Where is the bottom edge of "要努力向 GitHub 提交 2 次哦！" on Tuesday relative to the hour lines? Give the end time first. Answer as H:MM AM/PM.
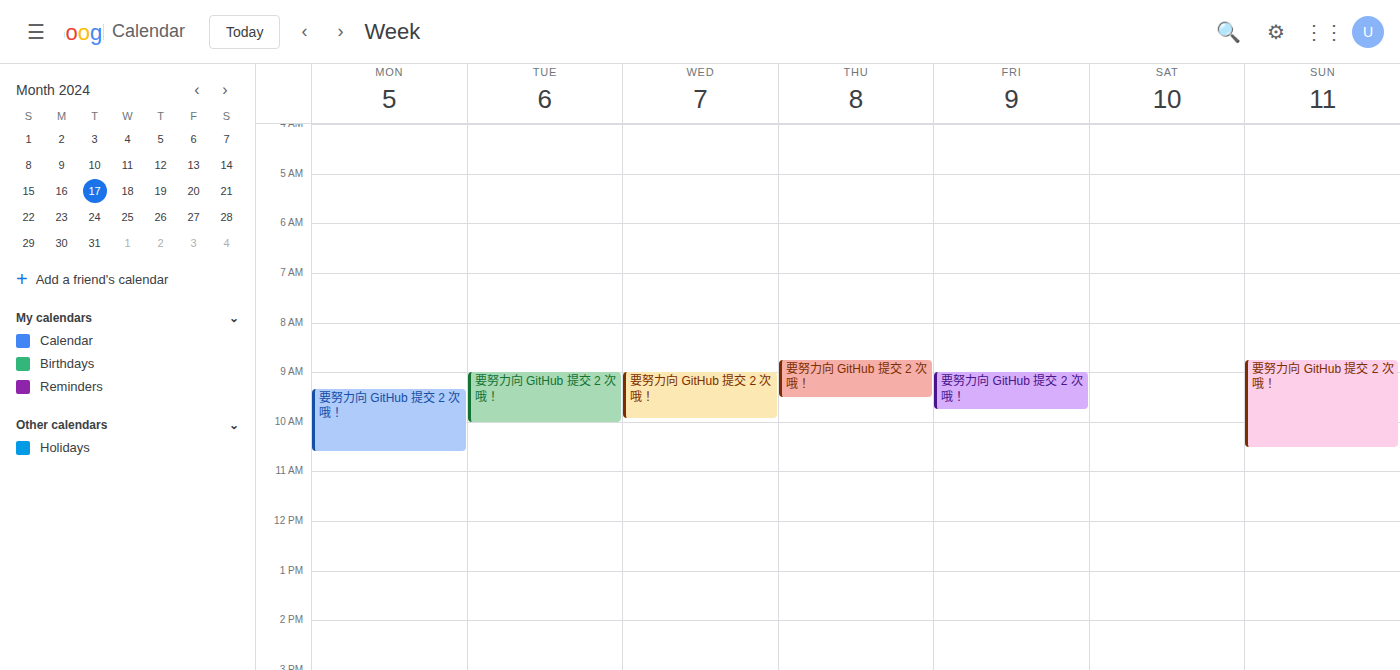
10:00 AM -- exactly on the 10 AM line.